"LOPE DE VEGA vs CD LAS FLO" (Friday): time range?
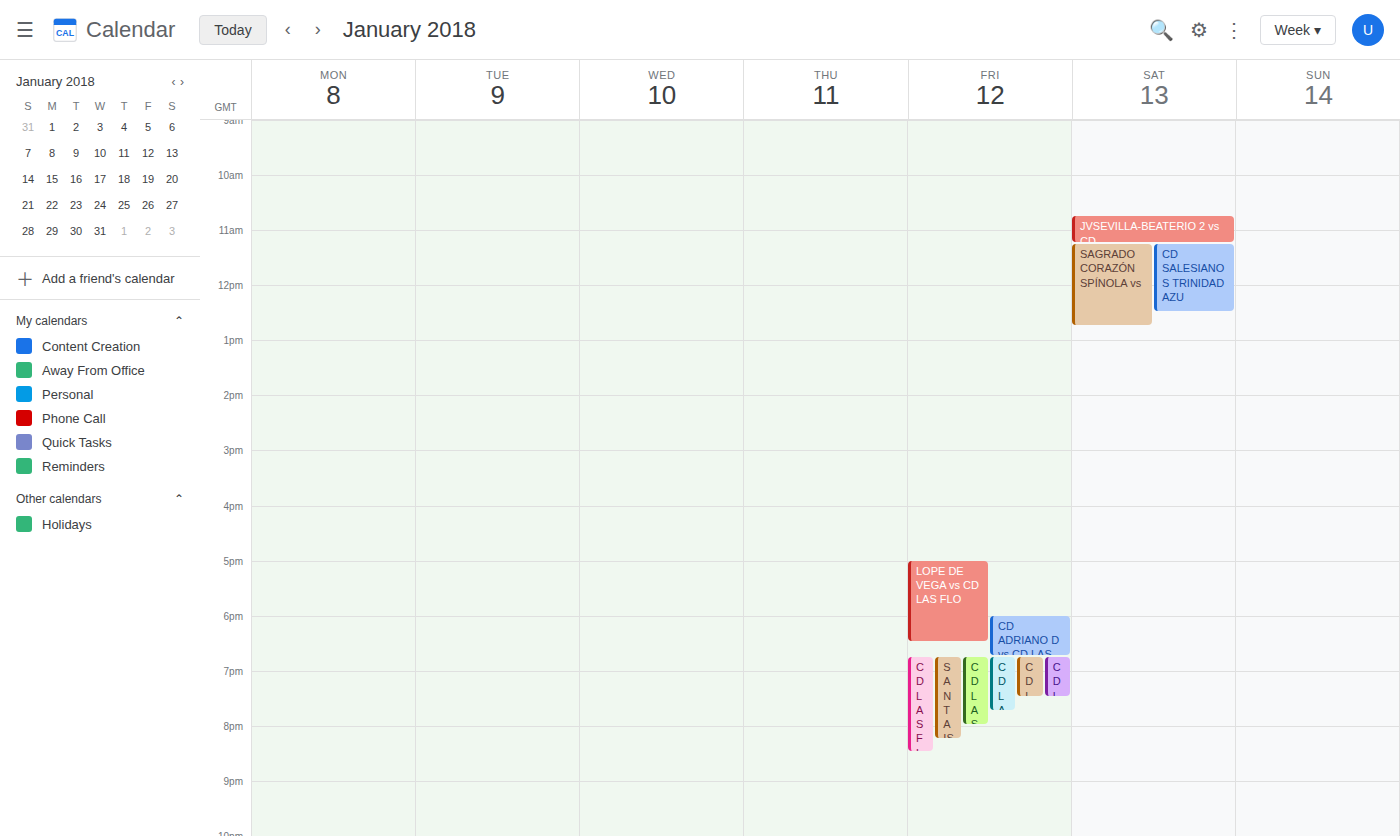
5:00 PM to 6:30 PM